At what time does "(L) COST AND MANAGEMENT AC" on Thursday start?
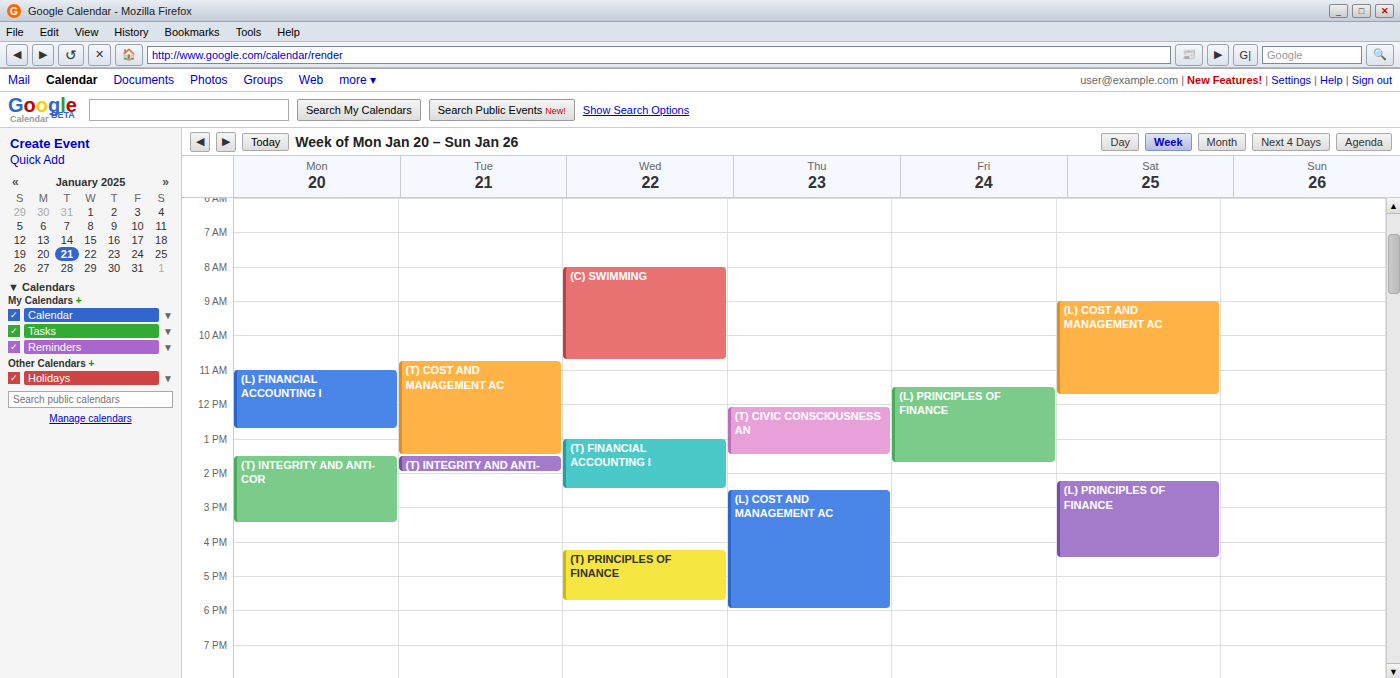
2:30 PM